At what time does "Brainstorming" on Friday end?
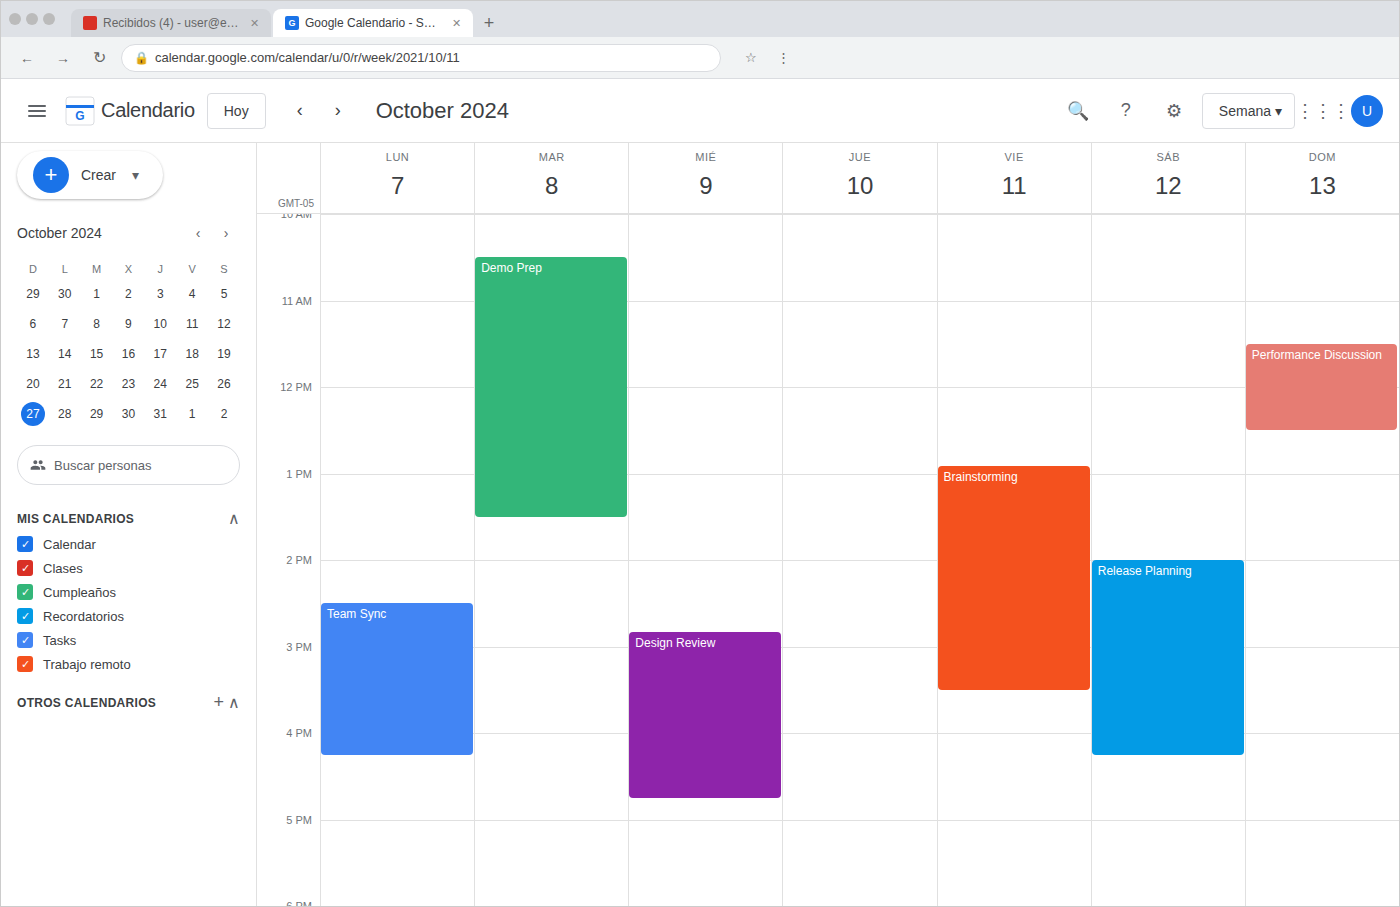
3:30 PM